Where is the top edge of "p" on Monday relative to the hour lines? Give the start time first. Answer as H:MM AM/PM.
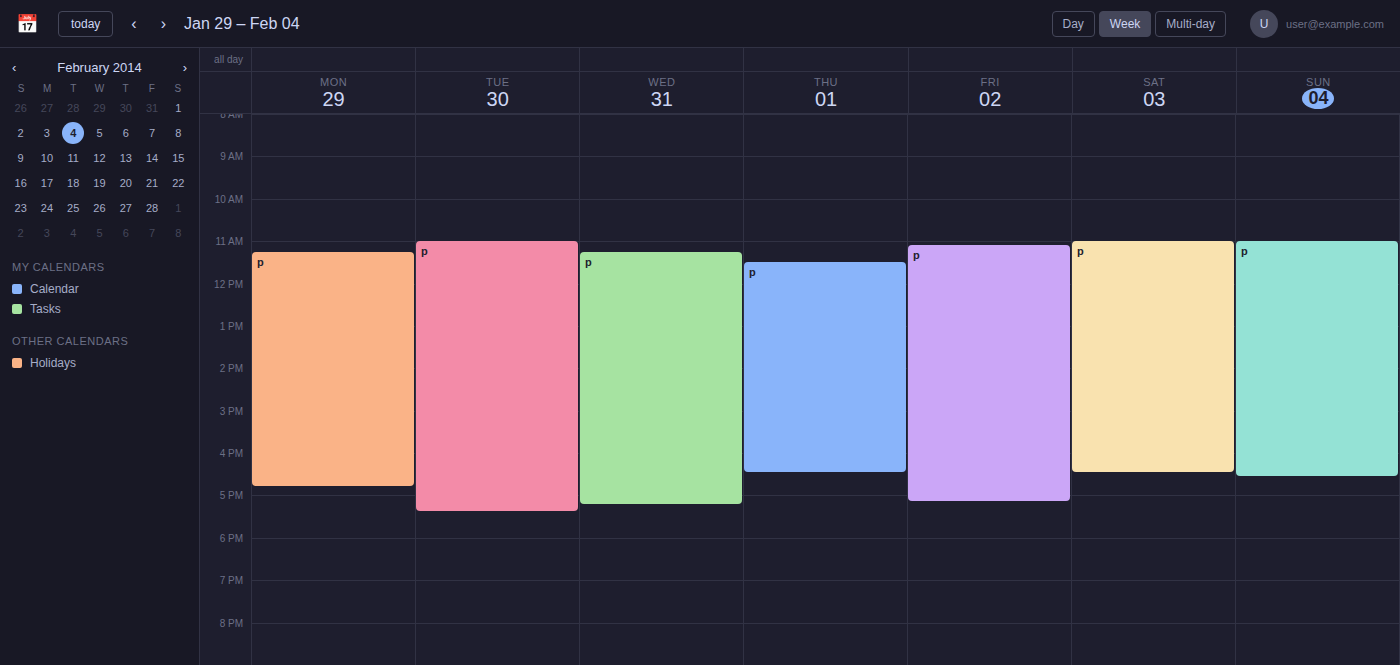
11:15 AM -- neither: a quarter of the way from the 11 AM line to the 12 PM line.